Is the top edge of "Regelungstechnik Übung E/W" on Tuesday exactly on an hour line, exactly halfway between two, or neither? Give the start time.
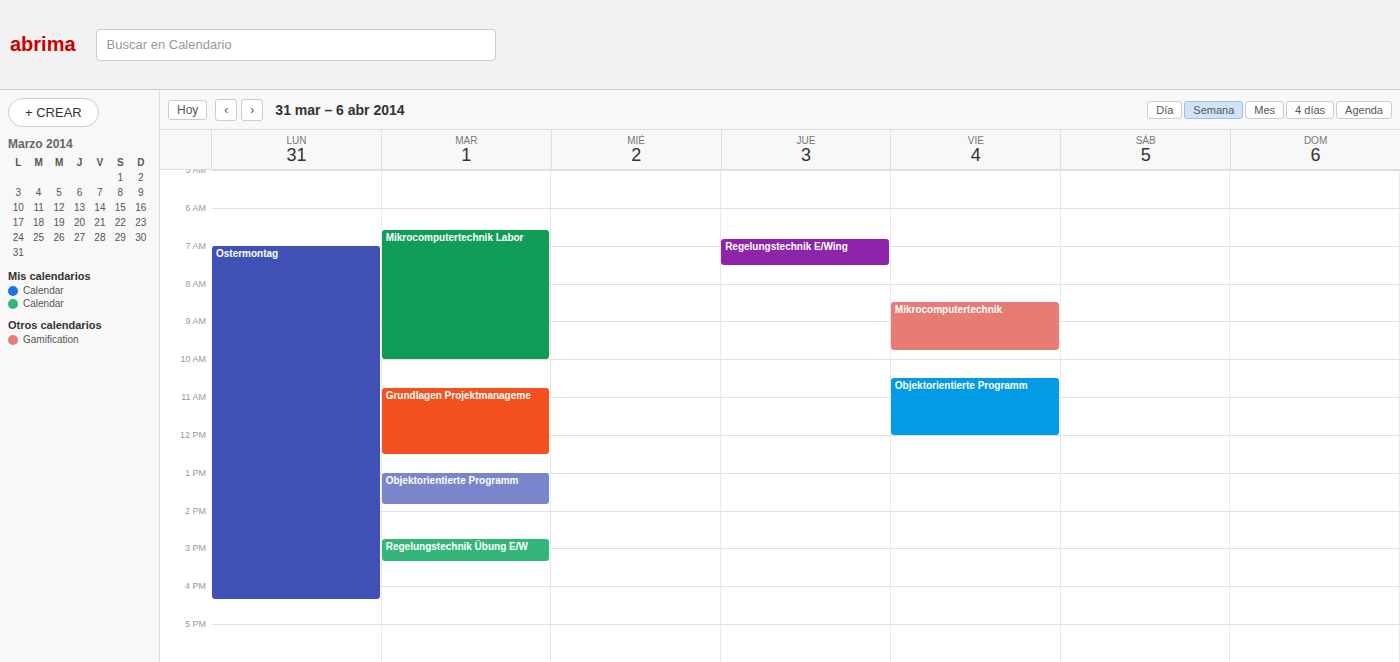
2:45 PM -- neither: three quarters of the way from the 2 PM line to the 3 PM line.